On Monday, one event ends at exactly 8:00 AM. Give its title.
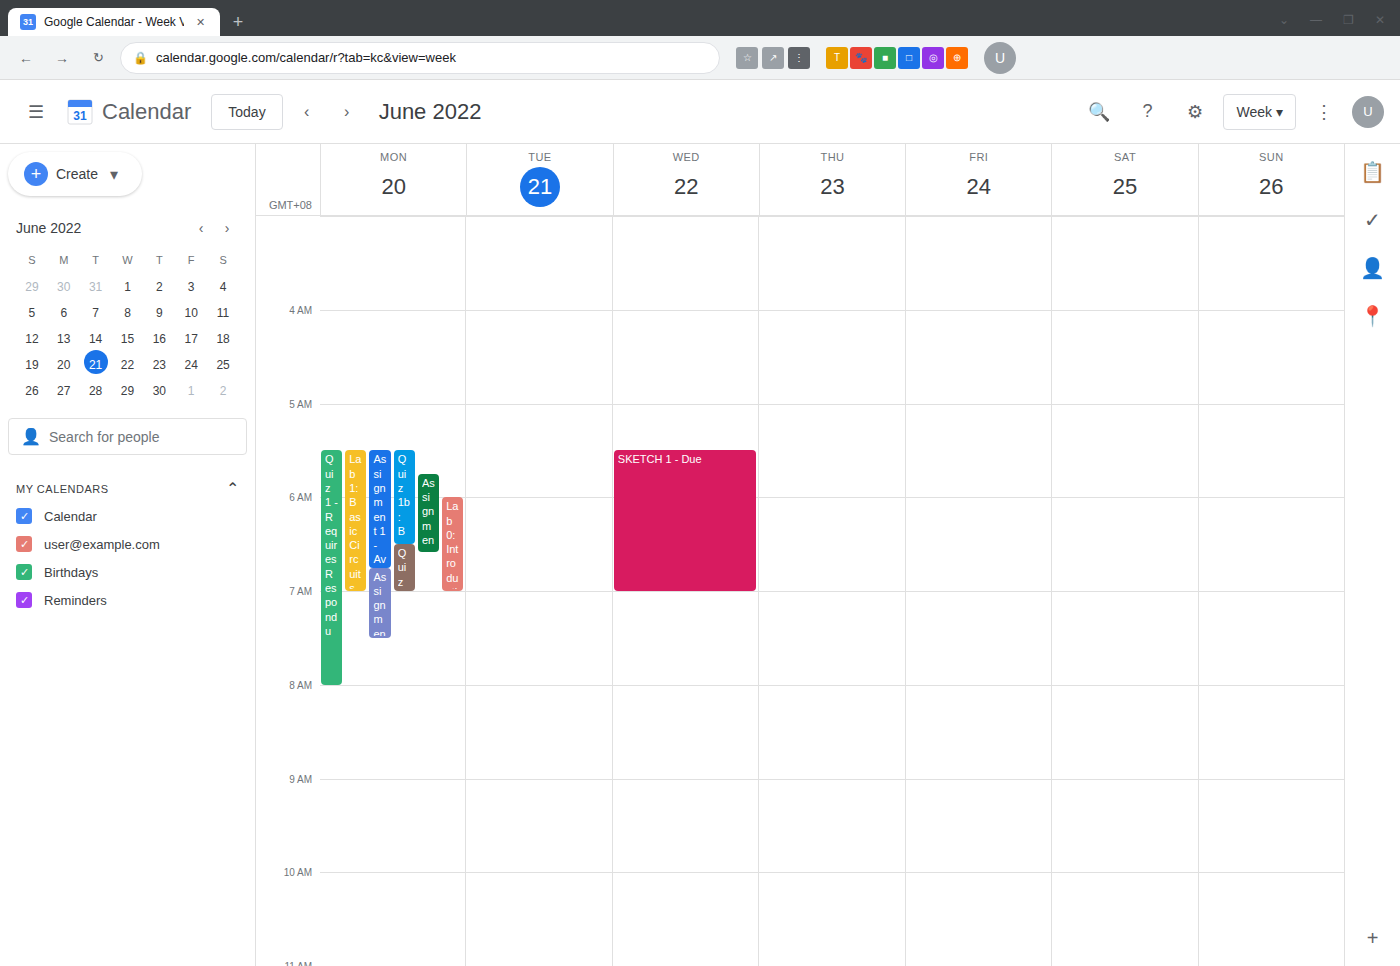
"Quiz 1 - Requires Respondu"